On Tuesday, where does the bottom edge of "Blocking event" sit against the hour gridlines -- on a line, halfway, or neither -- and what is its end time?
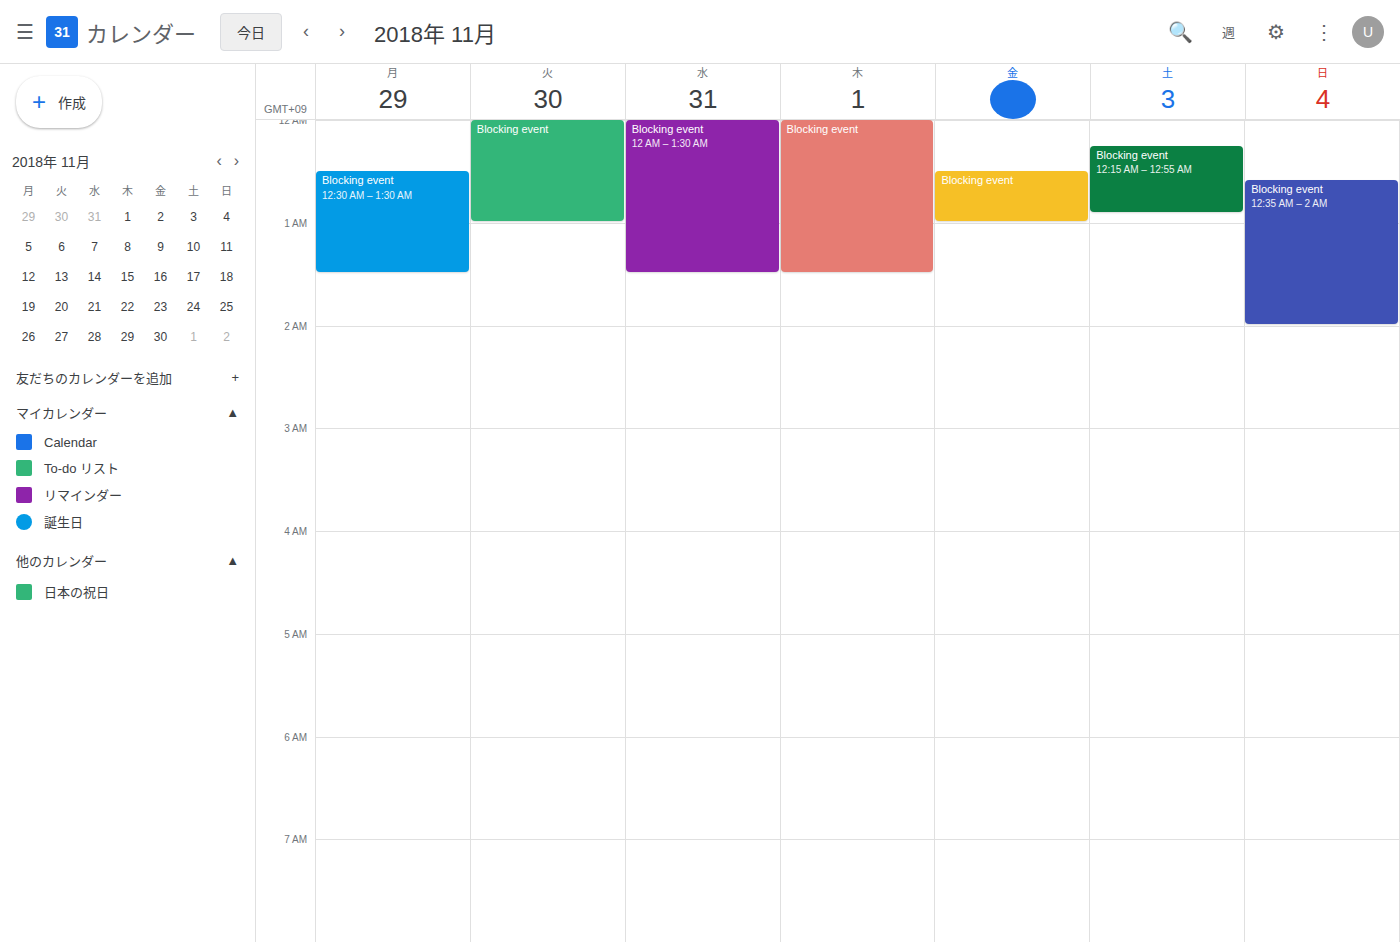
1:00 AM -- exactly on the 1 AM line.